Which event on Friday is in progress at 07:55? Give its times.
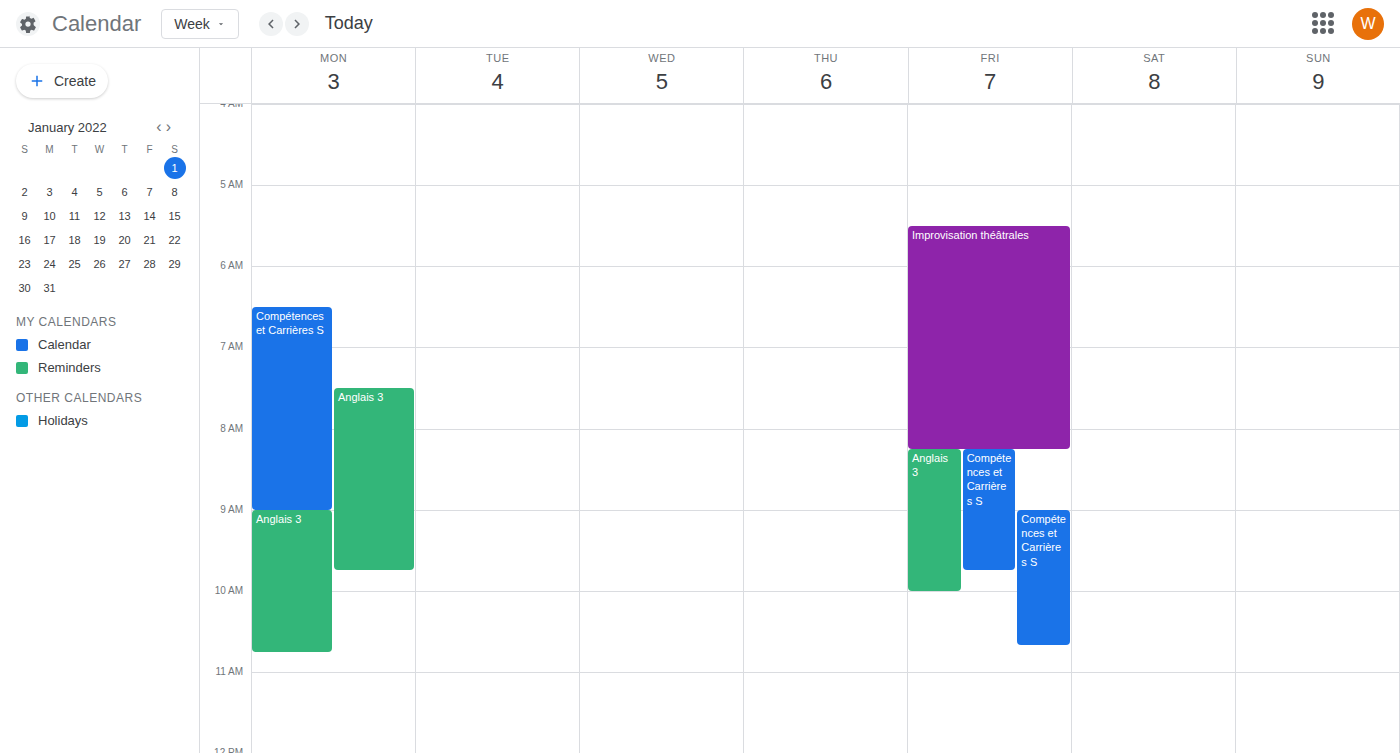
"Improvisation théâtrales", 05:30 to 08:15